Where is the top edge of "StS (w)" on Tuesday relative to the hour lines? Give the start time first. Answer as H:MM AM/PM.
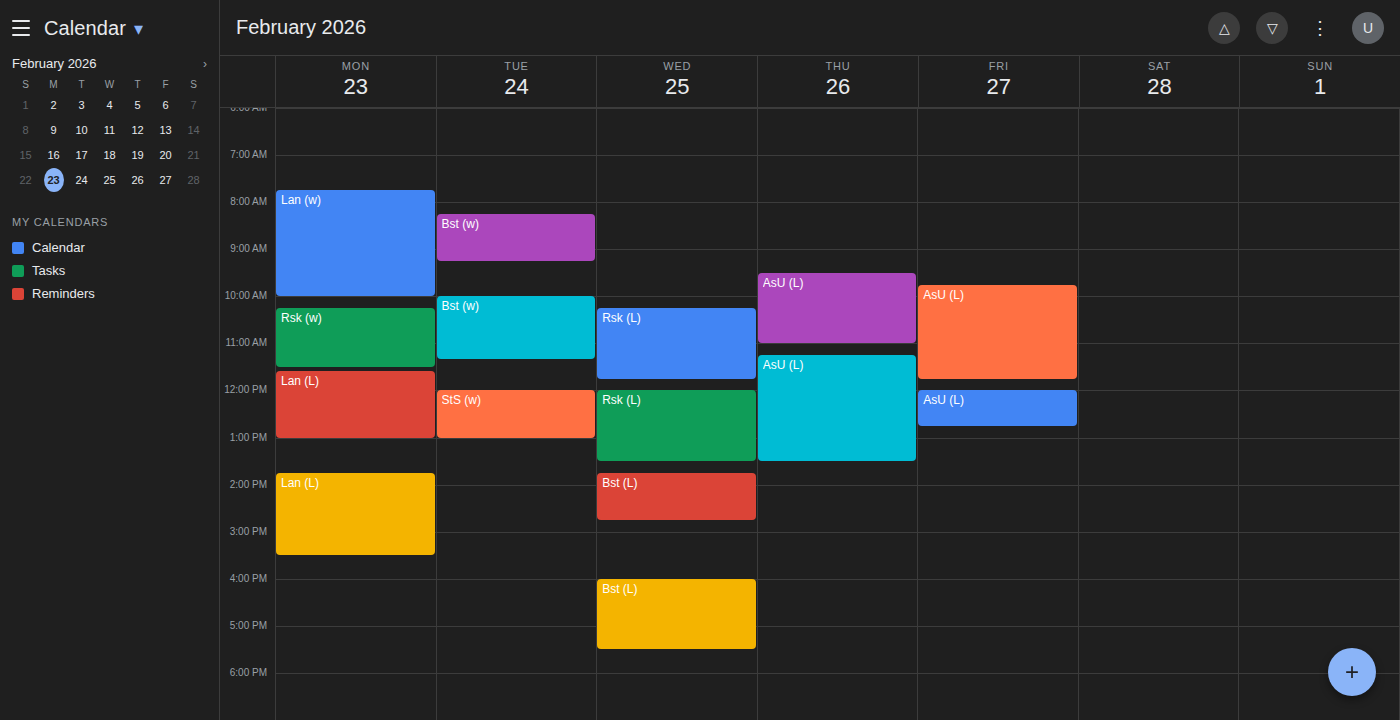
12:00 PM -- exactly on the 12 PM line.